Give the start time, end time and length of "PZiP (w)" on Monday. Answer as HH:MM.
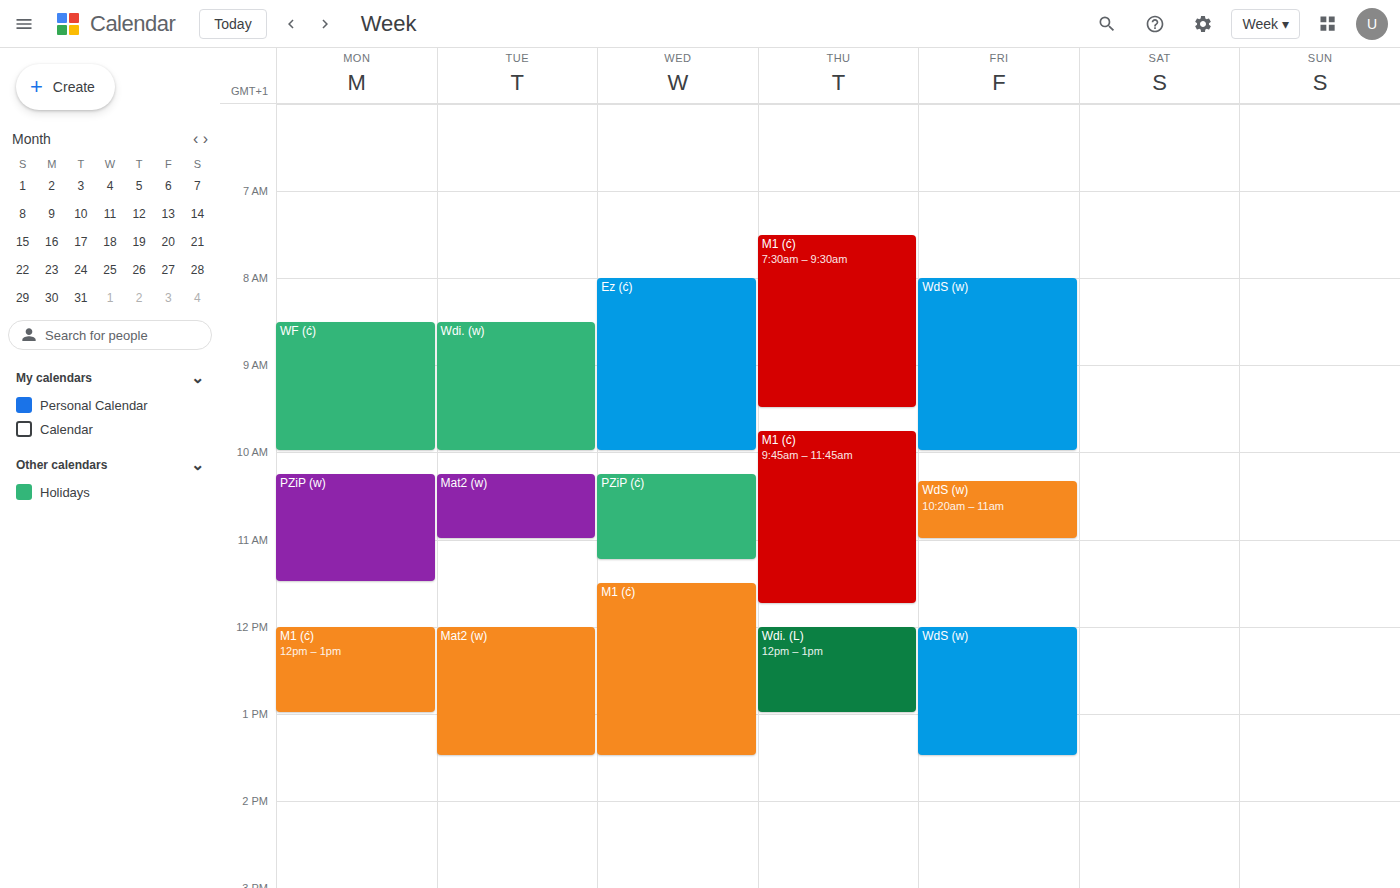
10:15 to 11:30, 1 hour 15 minutes